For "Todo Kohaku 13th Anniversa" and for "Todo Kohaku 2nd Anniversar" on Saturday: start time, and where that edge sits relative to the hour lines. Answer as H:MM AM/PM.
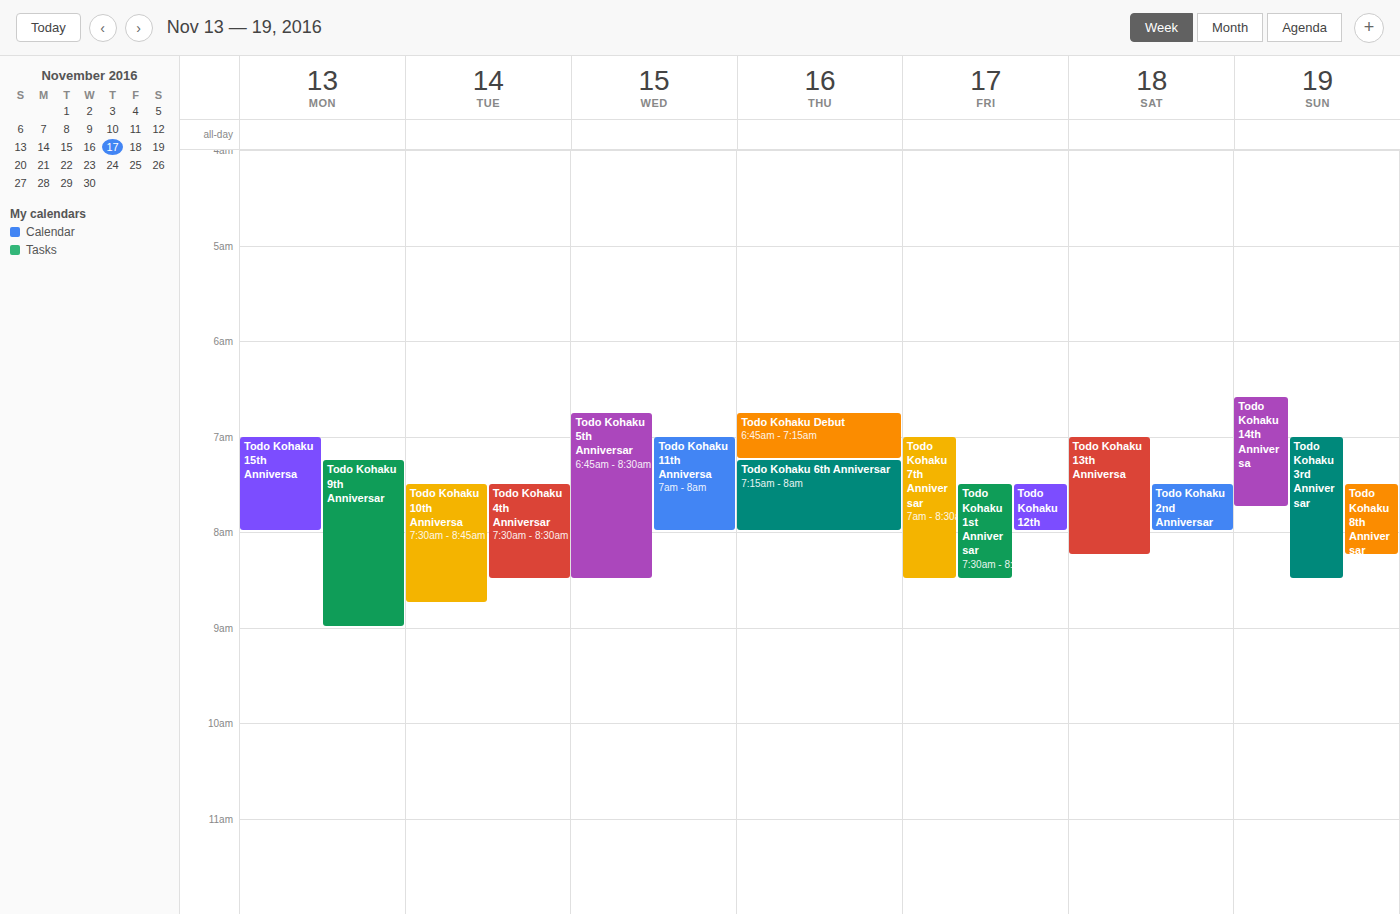
"Todo Kohaku 13th Anniversa": 7:00 AM, exactly on the 7 AM line. "Todo Kohaku 2nd Anniversar": 7:30 AM, halfway between the 7 AM and 8 AM lines.